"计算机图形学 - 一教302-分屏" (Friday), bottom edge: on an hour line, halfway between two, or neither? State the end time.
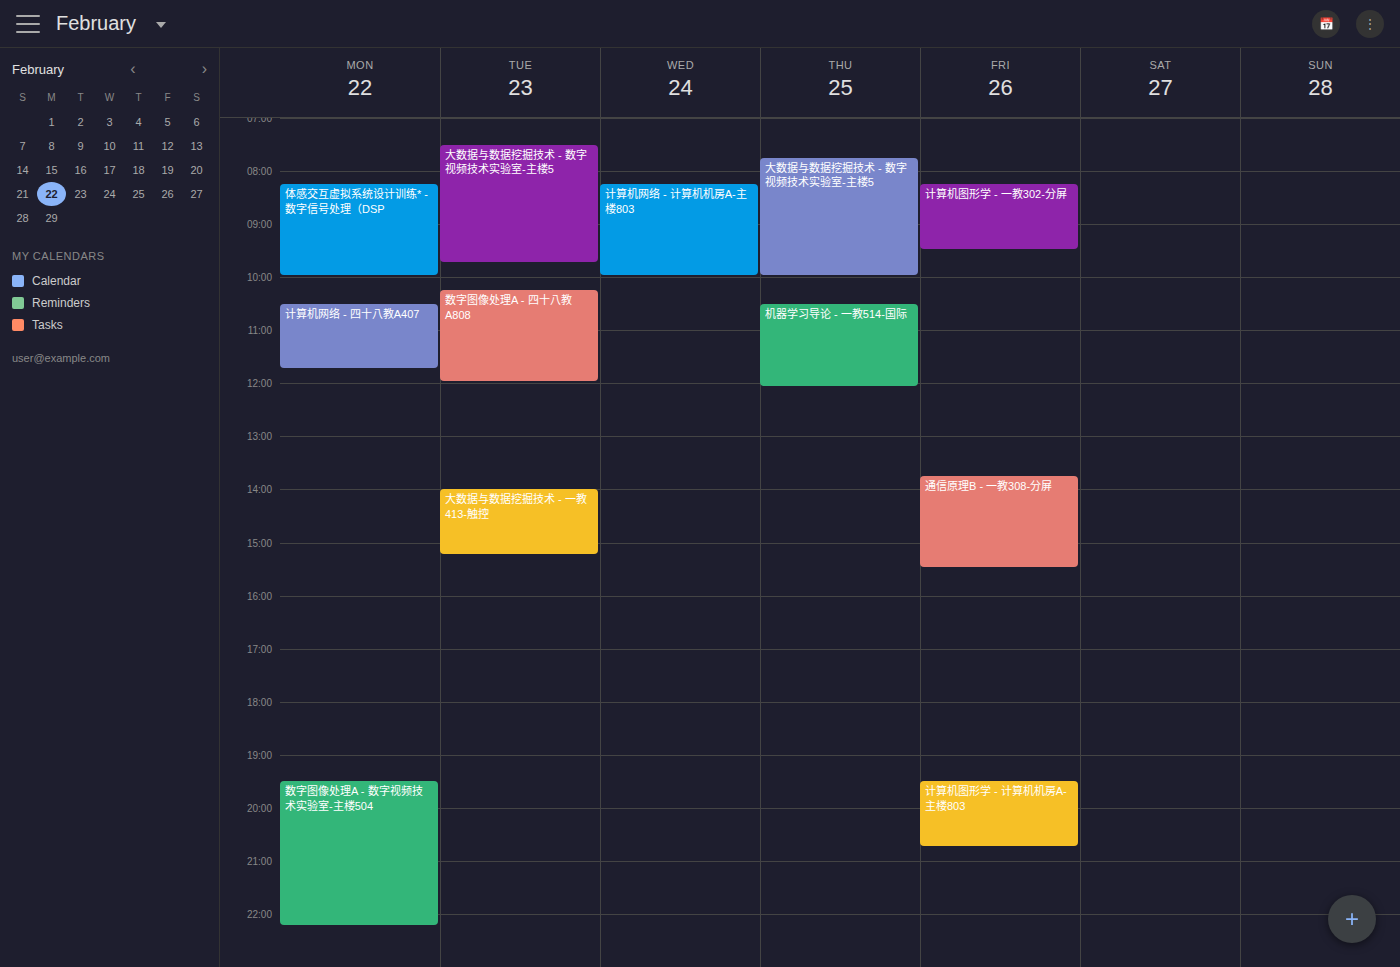
9:30 AM -- halfway between the 9 AM and 10 AM lines.